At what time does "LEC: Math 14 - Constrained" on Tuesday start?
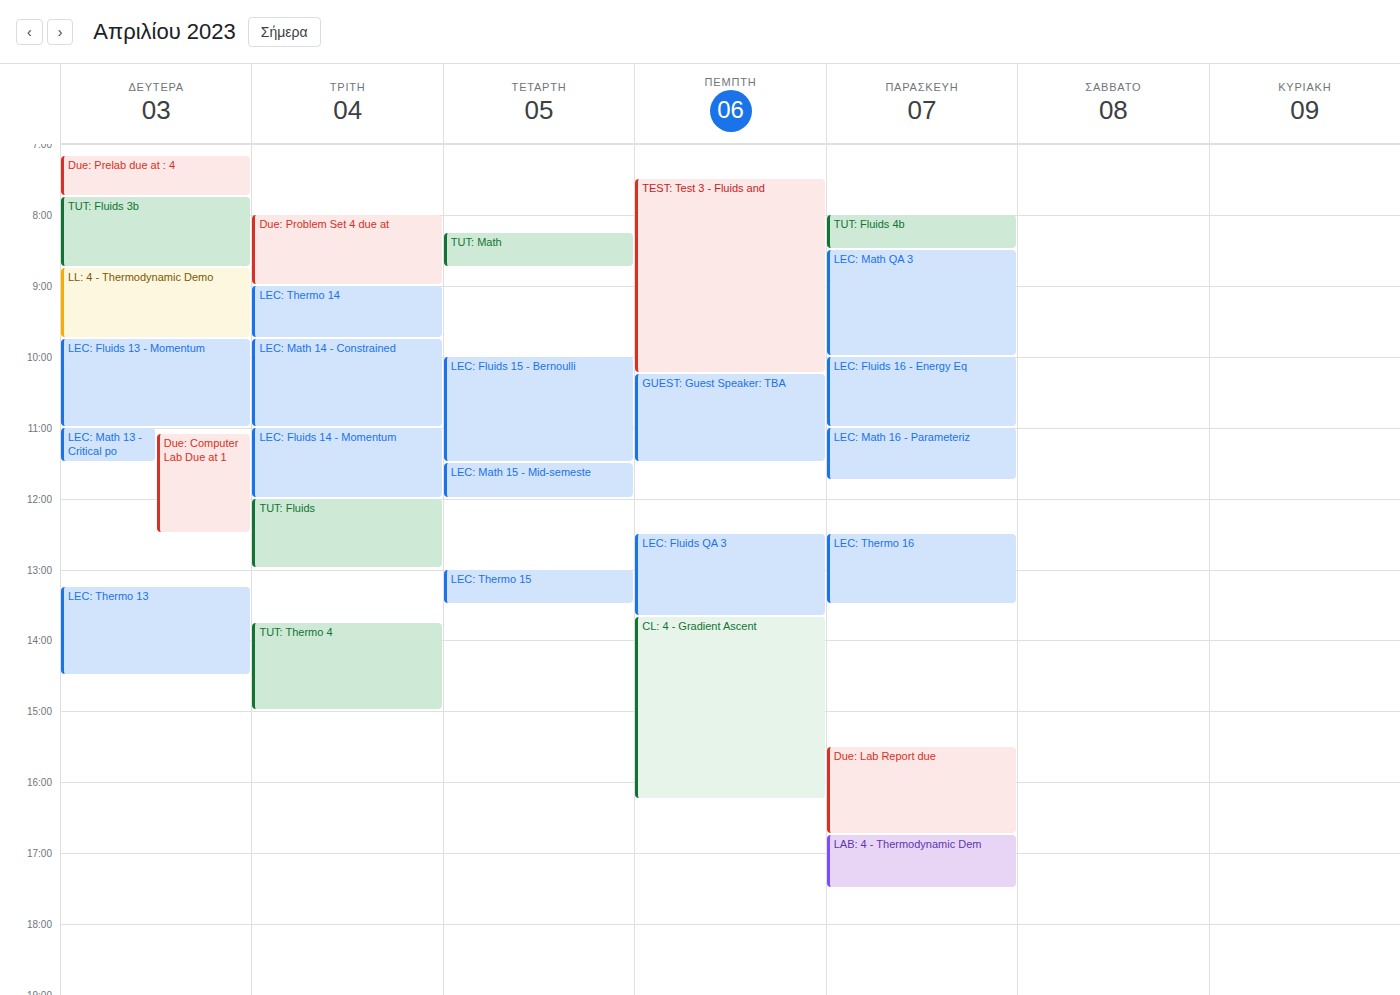
9:45 AM